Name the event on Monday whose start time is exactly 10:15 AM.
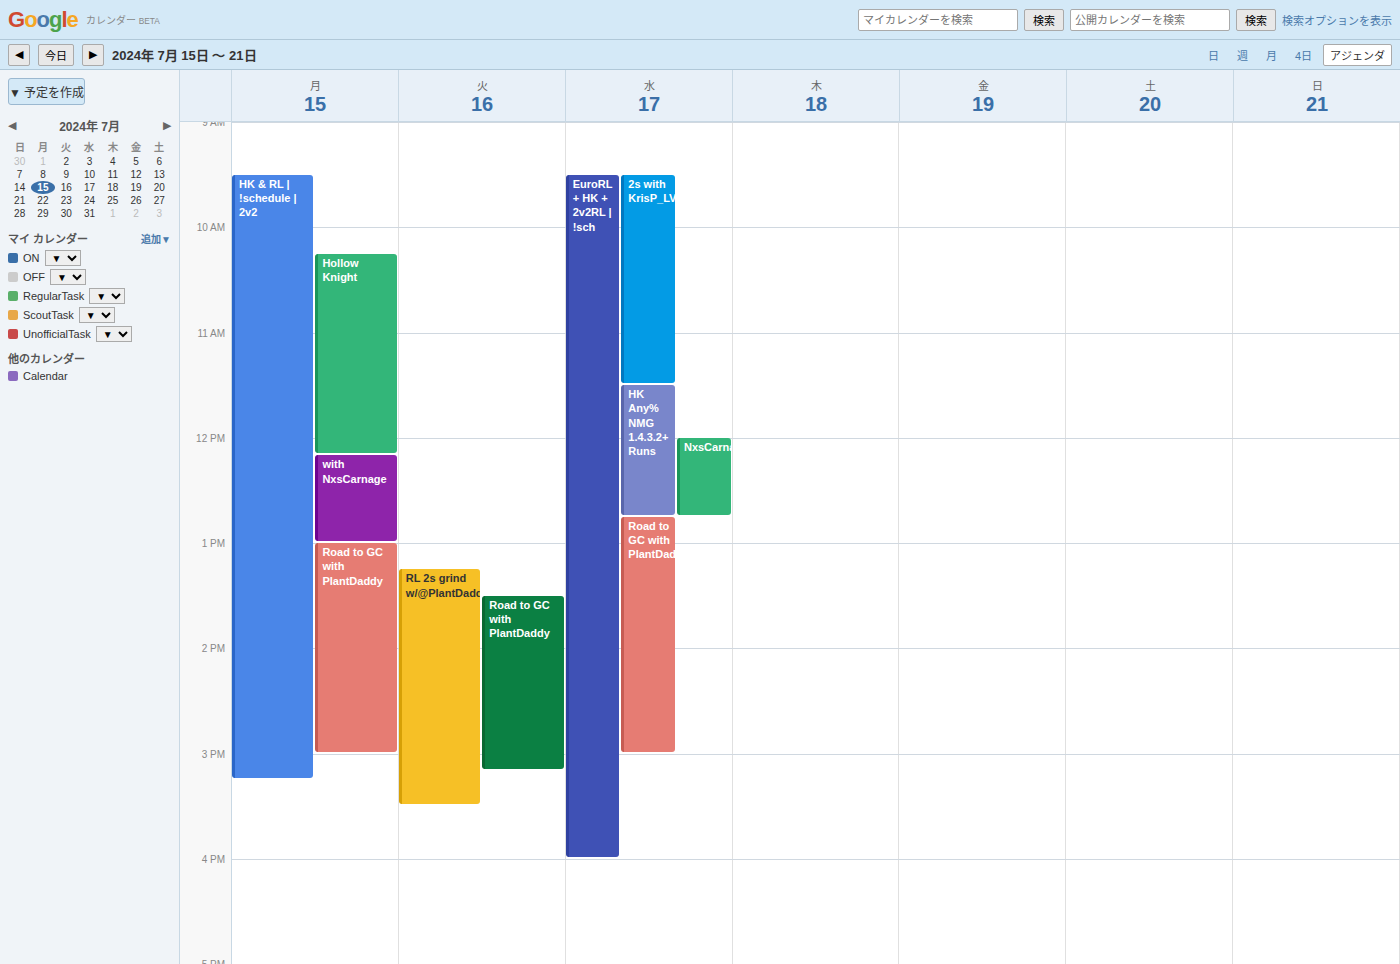
"Hollow Knight"